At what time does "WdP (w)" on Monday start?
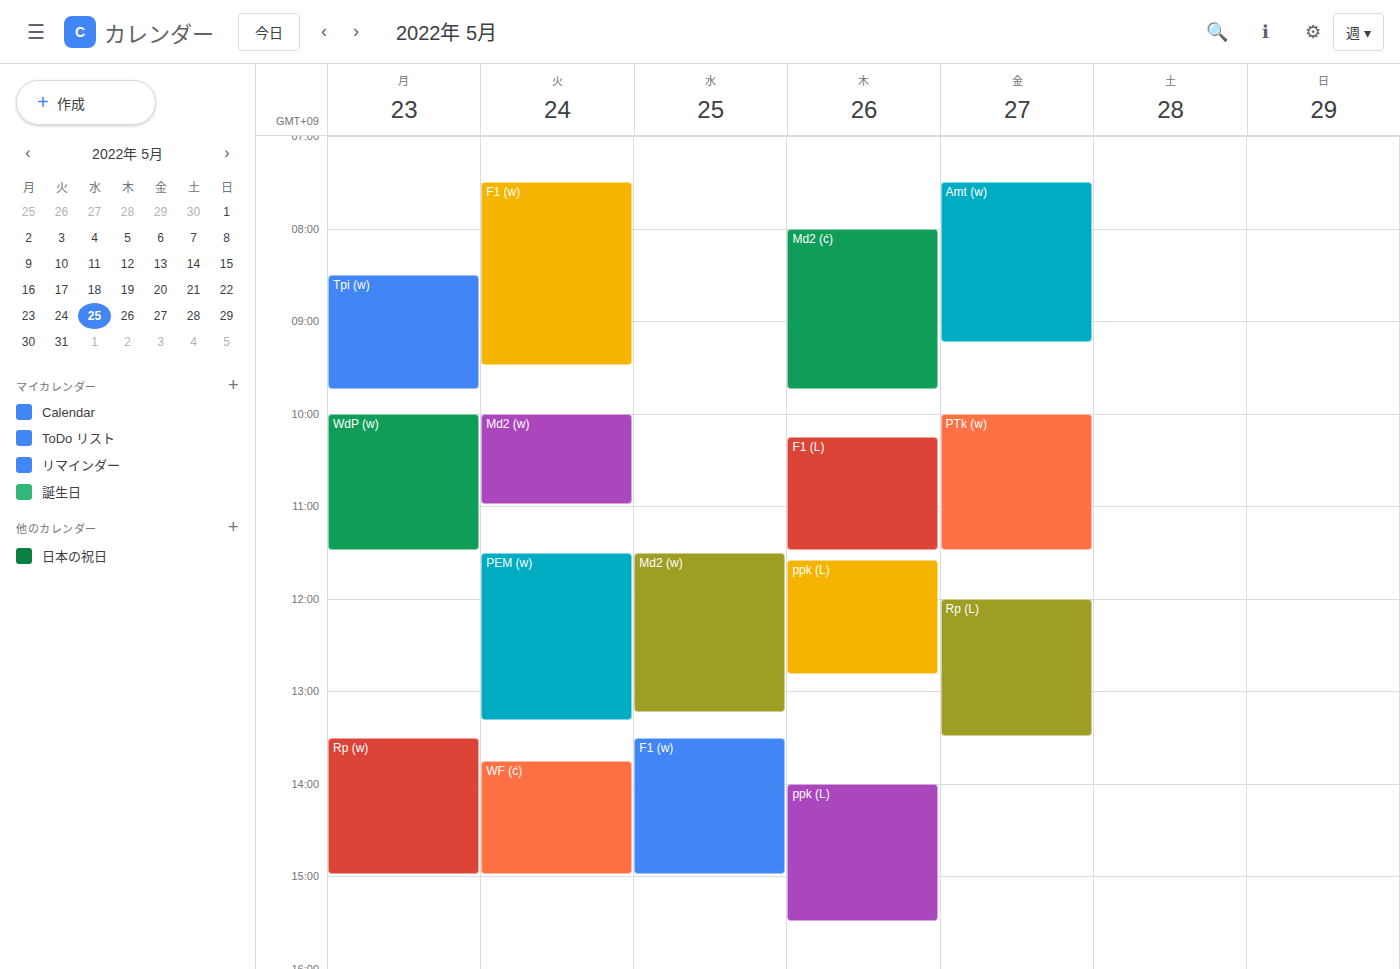
10:00 AM